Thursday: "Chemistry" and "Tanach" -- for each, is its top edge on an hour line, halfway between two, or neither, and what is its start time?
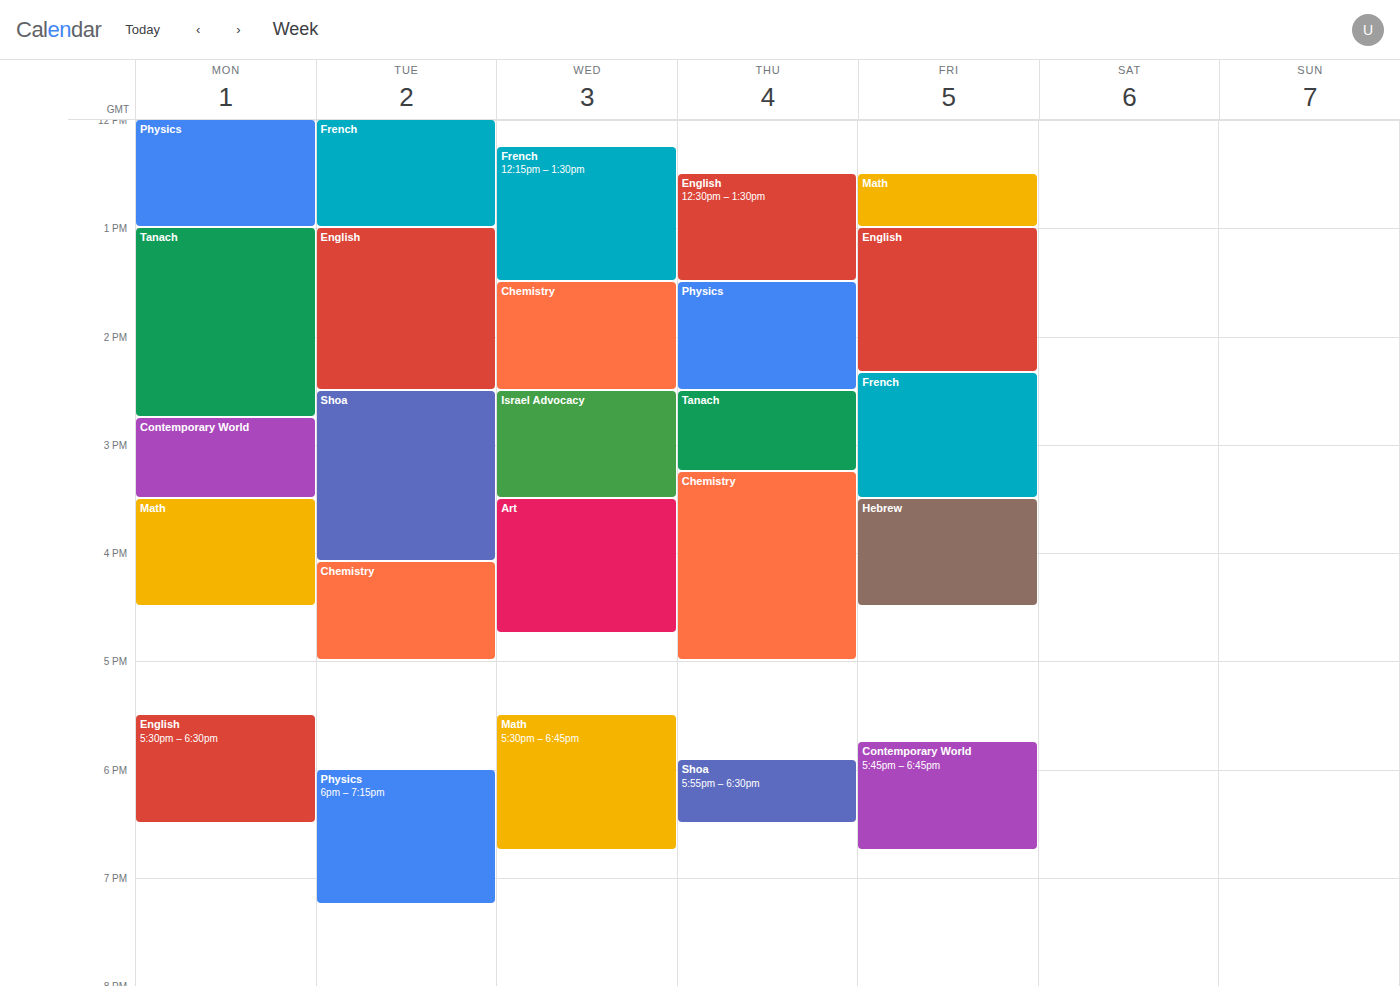
"Chemistry": 3:15 PM, neither: a quarter of the way from the 3 PM line to the 4 PM line. "Tanach": 2:30 PM, halfway between the 2 PM and 3 PM lines.